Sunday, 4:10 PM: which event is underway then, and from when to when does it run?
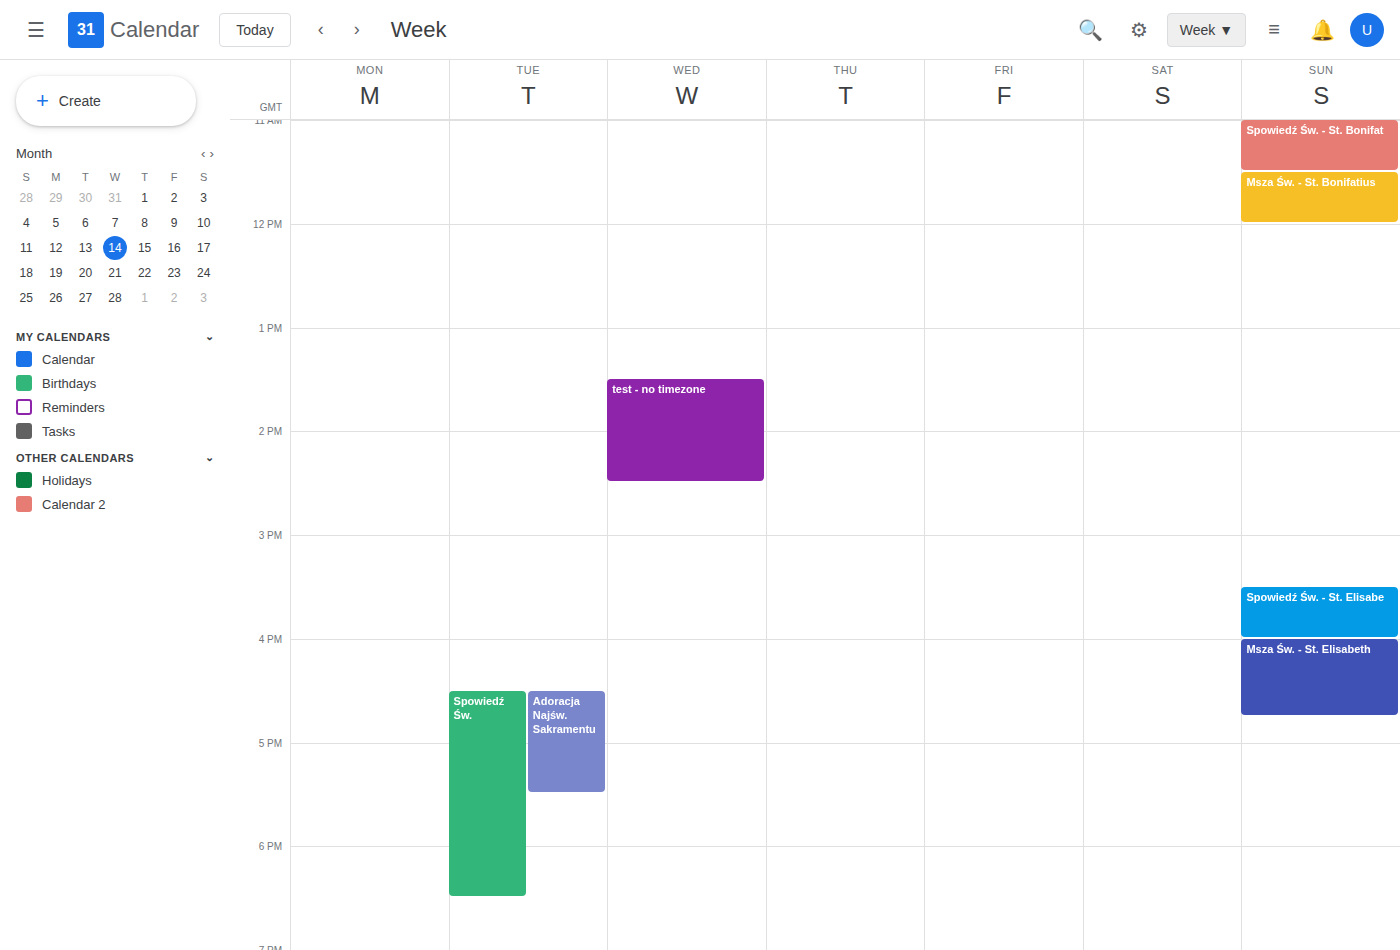
"Msza Św. - St. Elisabeth", 4:00 PM to 4:45 PM